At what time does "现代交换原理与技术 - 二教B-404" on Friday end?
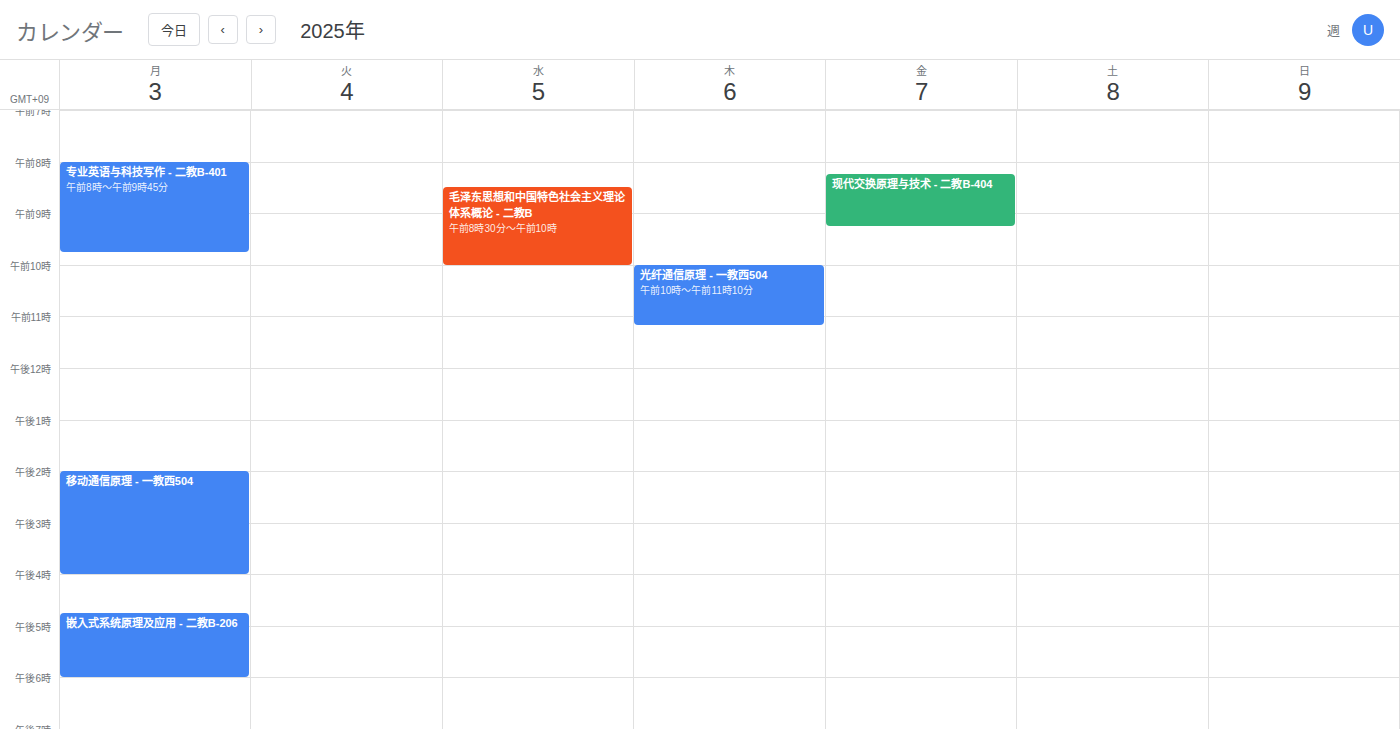
9:15 AM